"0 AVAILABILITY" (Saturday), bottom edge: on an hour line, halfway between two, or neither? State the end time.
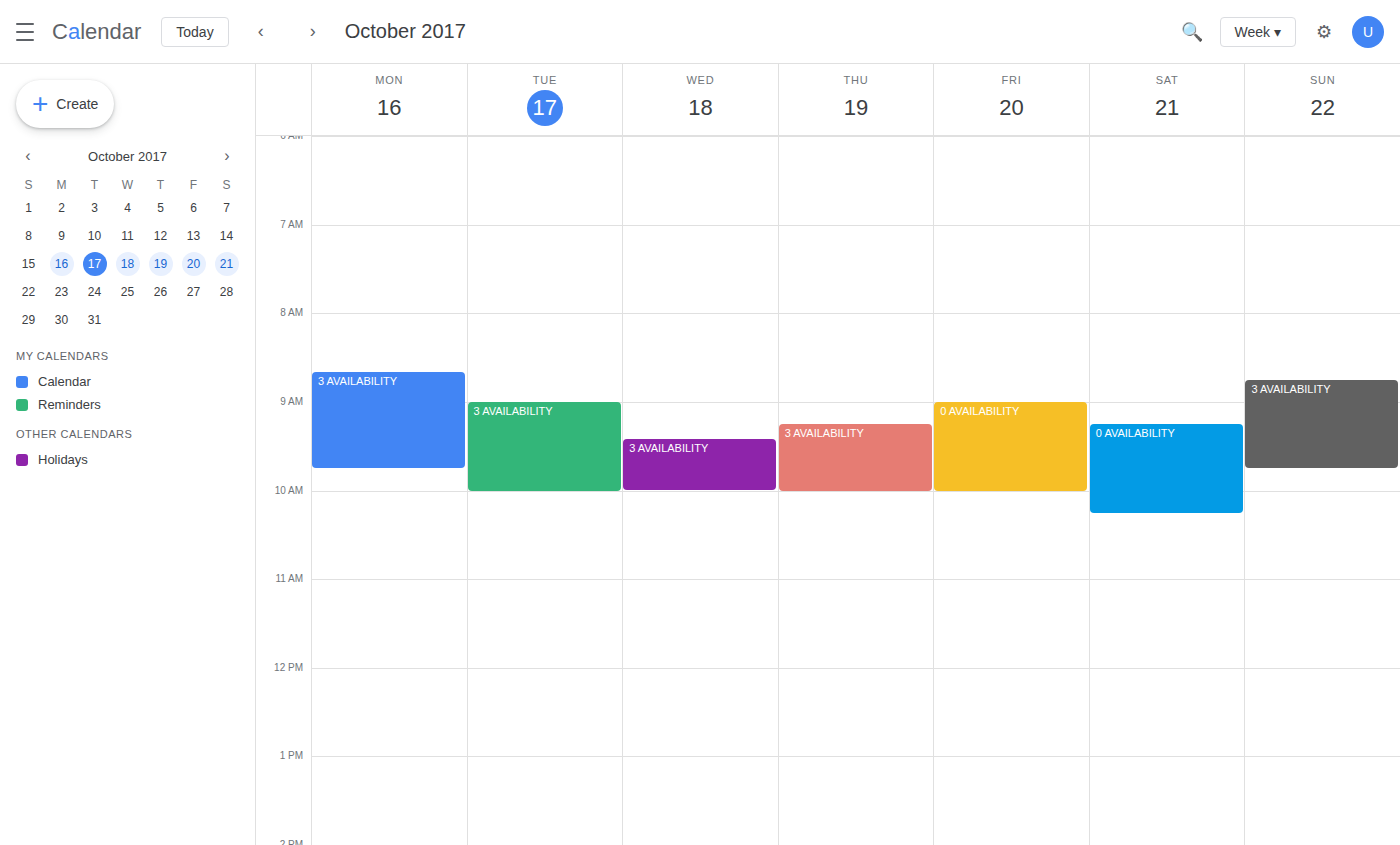
10:15 AM -- neither: a quarter of the way from the 10 AM line to the 11 AM line.